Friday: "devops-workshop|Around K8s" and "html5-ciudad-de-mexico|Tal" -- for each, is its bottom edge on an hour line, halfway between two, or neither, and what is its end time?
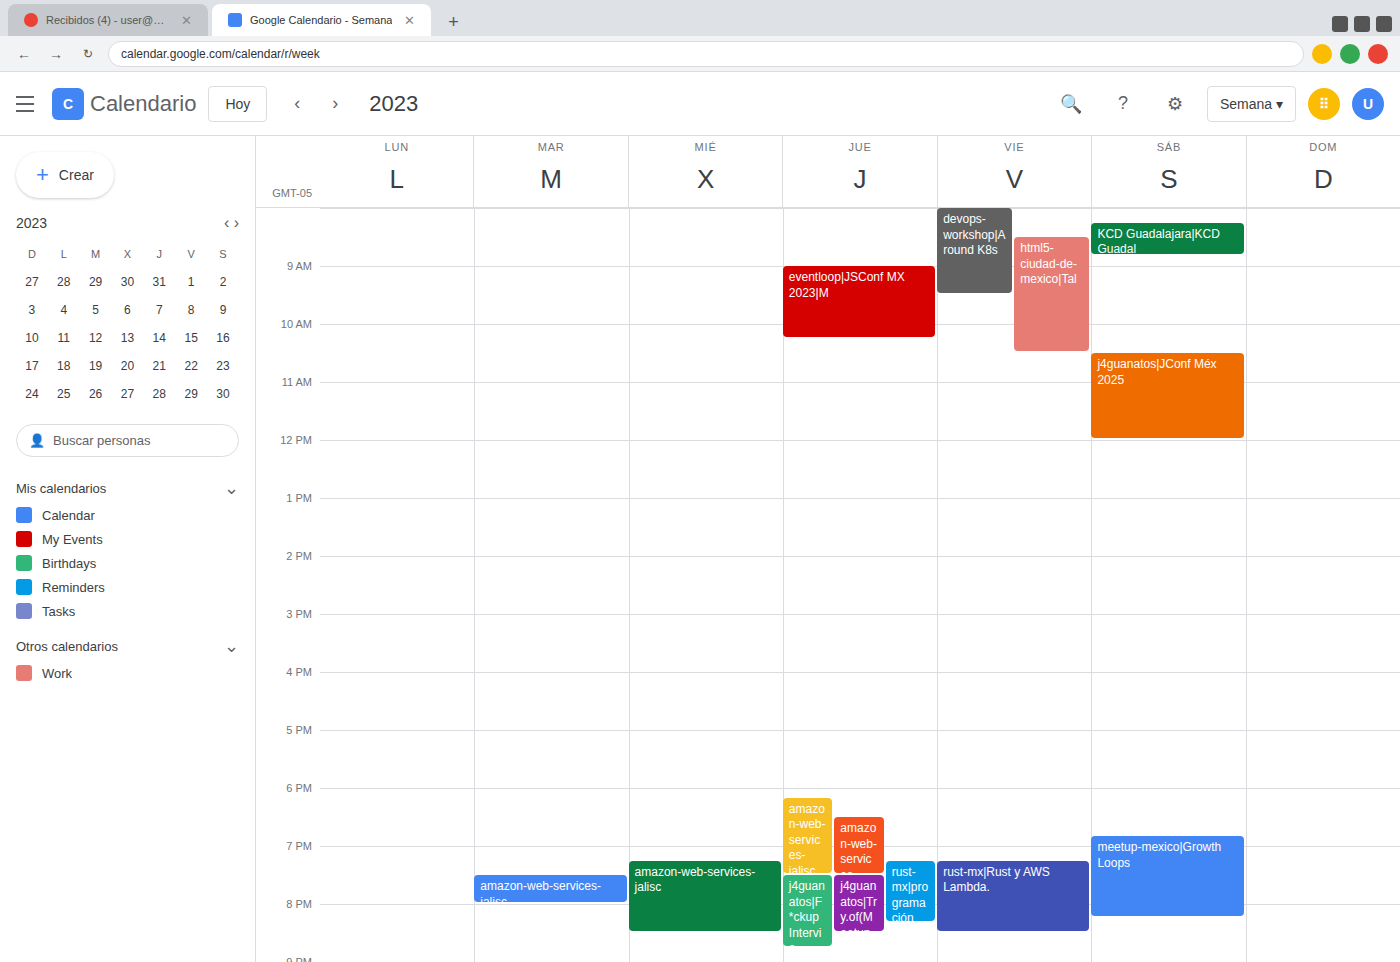
"devops-workshop|Around K8s": 9:30 AM, halfway between the 9 AM and 10 AM lines. "html5-ciudad-de-mexico|Tal": 10:30 AM, halfway between the 10 AM and 11 AM lines.